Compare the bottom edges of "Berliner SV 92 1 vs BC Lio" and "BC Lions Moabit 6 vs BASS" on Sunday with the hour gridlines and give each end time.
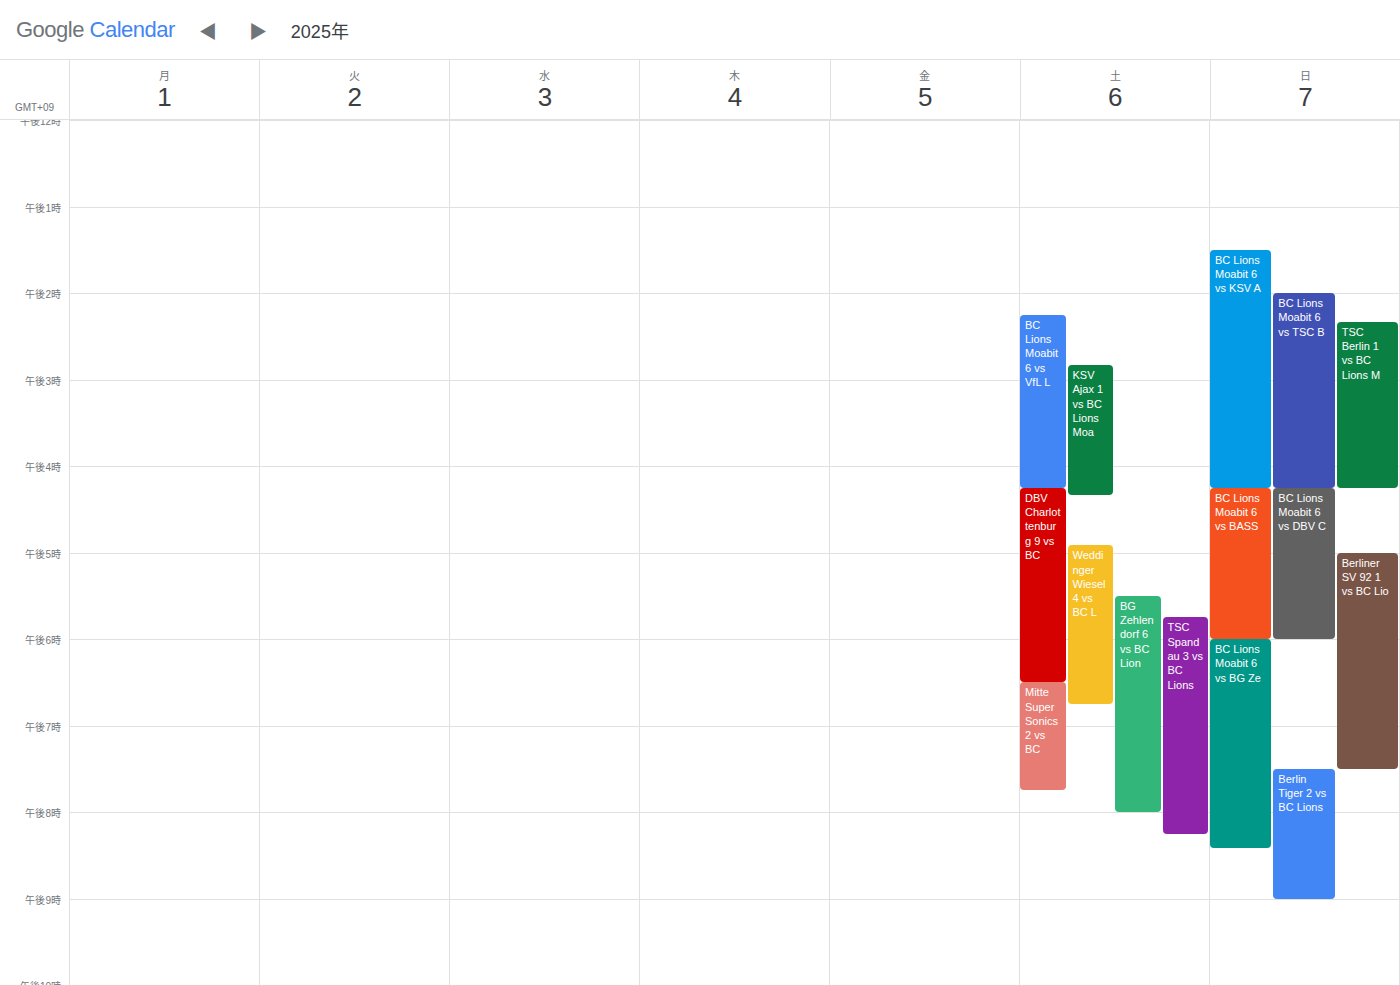
"Berliner SV 92 1 vs BC Lio": 19:30, halfway between the 19:00 and 20:00 lines. "BC Lions Moabit 6 vs BASS": 18:00, exactly on the 18:00 line.